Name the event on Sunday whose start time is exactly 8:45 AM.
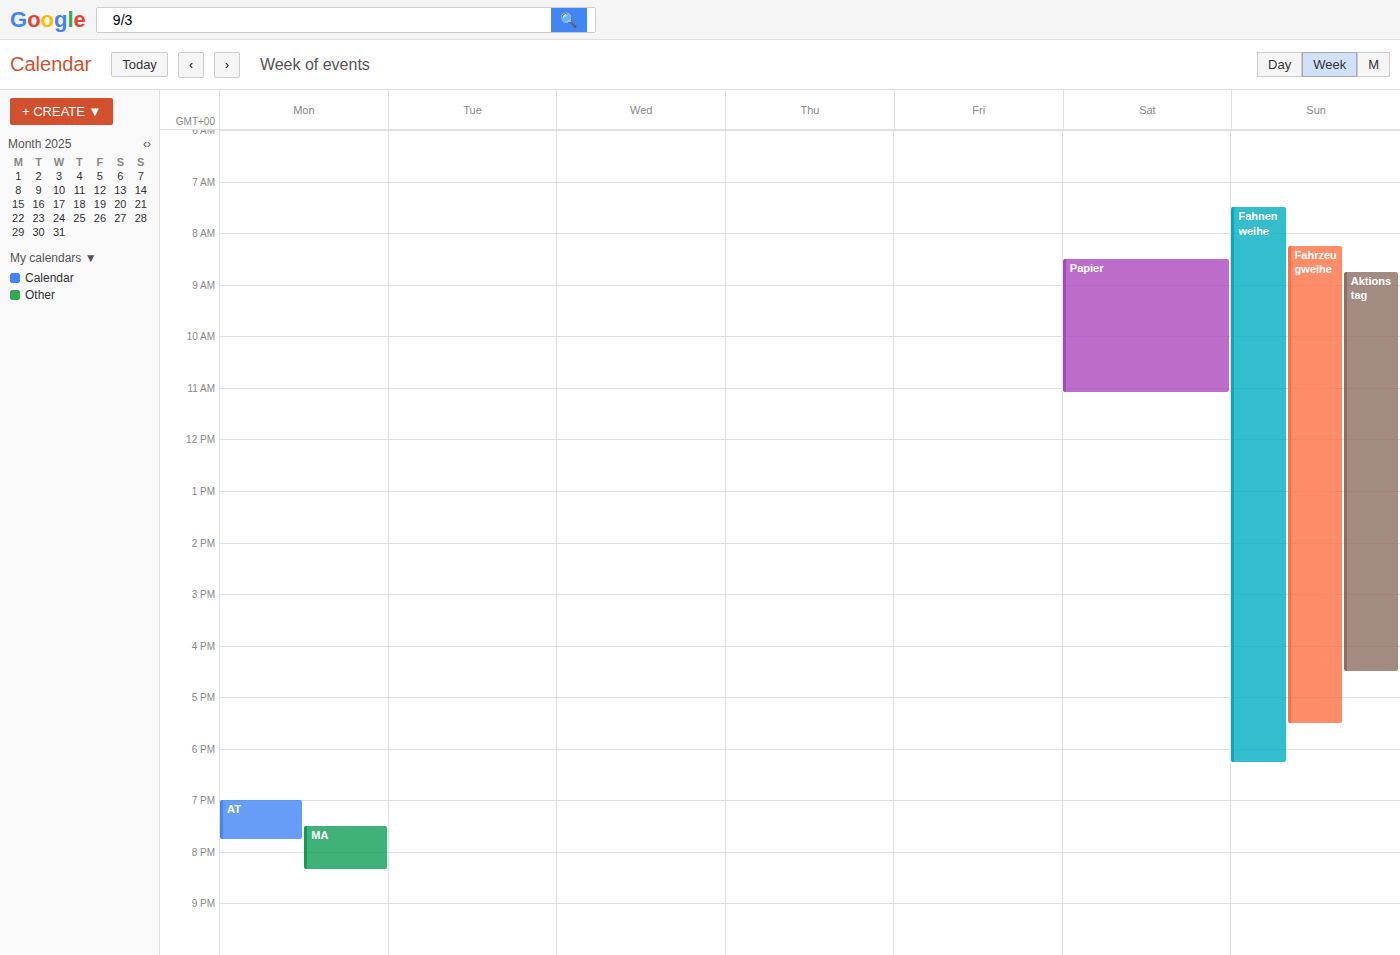
"Aktionstag"